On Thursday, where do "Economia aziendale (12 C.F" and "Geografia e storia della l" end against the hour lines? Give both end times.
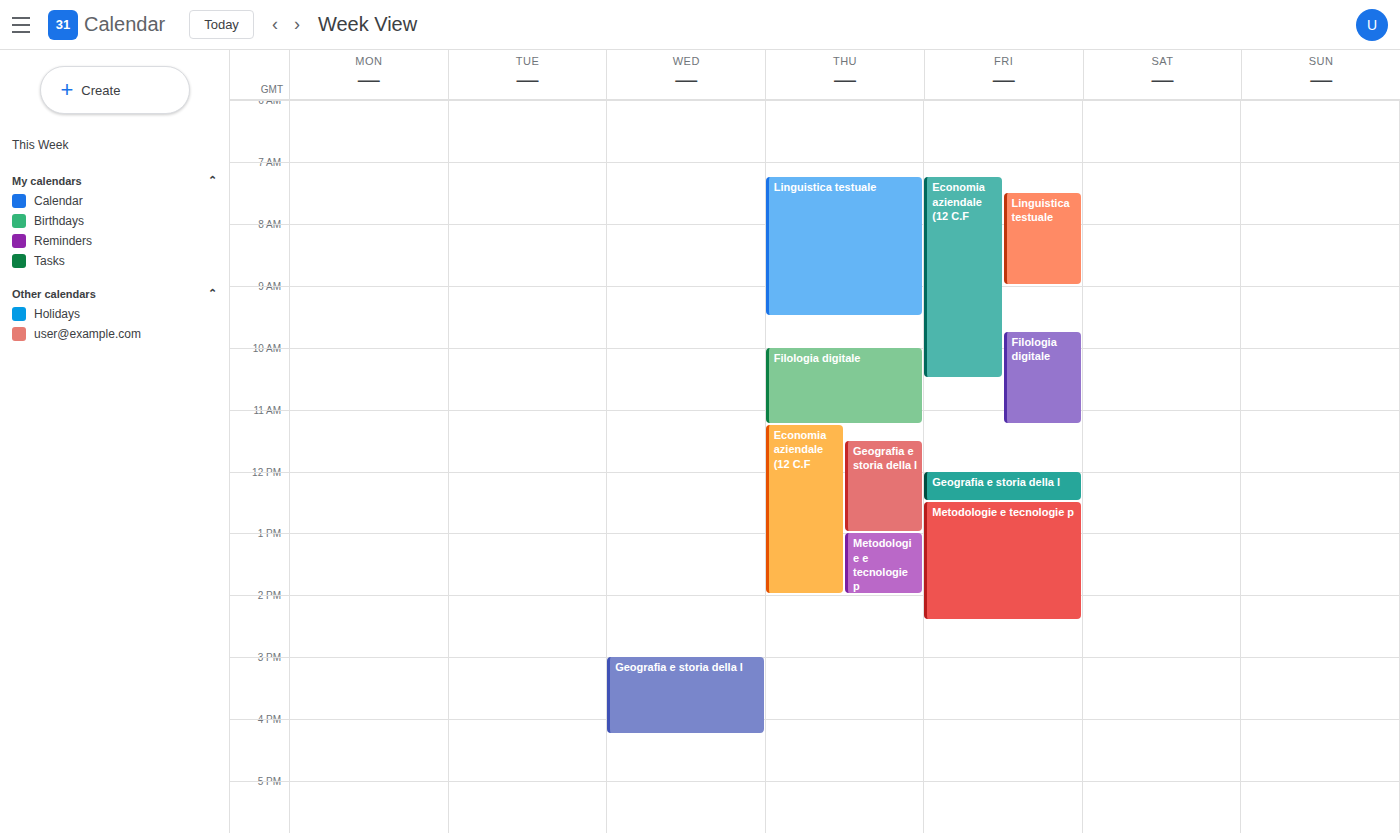
"Economia aziendale (12 C.F": 2:00 PM, exactly on the 2 PM line. "Geografia e storia della l": 1:00 PM, exactly on the 1 PM line.